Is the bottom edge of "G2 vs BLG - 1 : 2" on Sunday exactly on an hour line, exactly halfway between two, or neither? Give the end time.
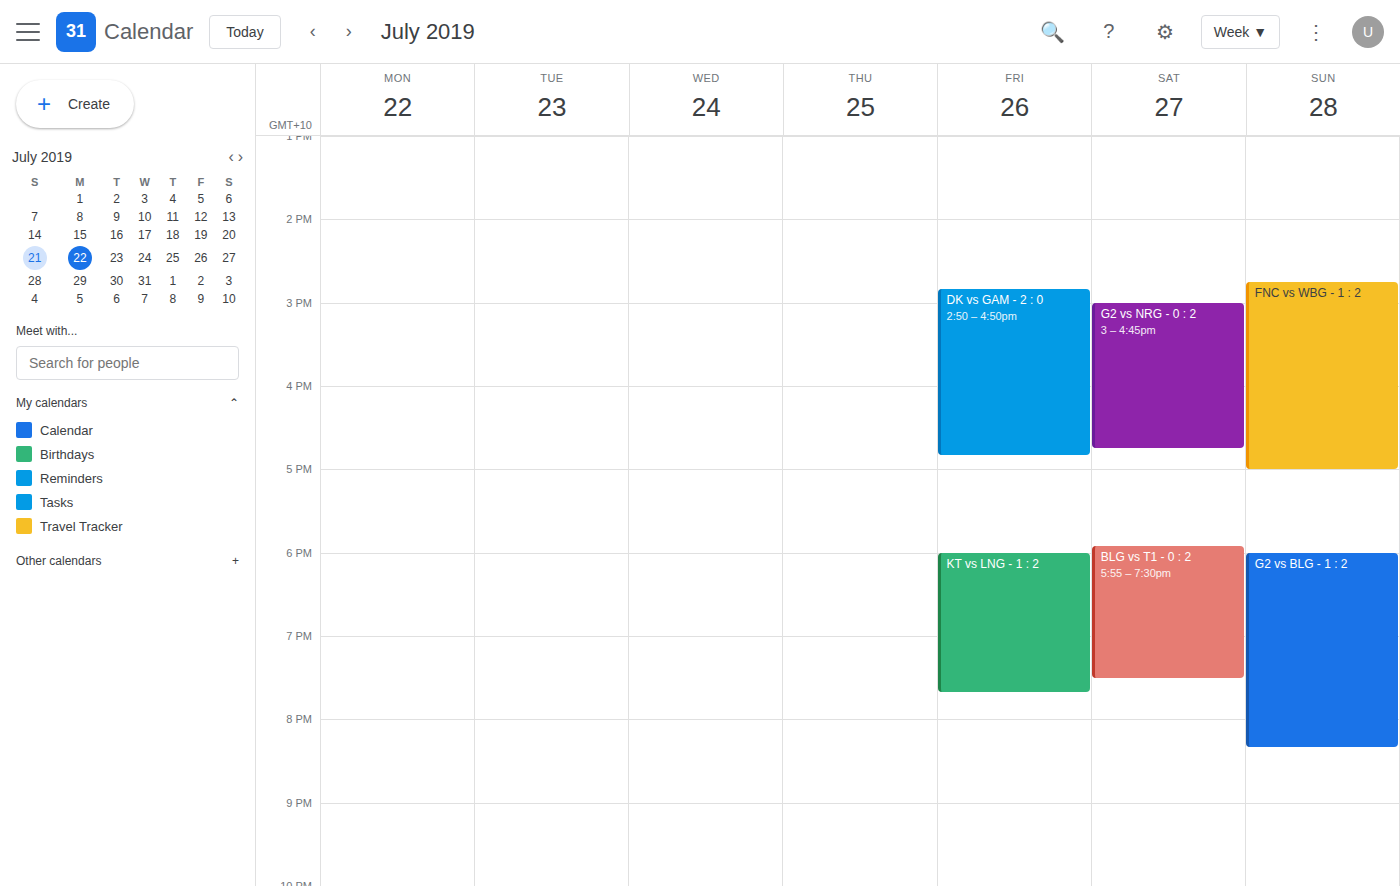
8:20 PM -- neither: 20 minutes below the 8 PM line and 40 minutes above the 9 PM line.